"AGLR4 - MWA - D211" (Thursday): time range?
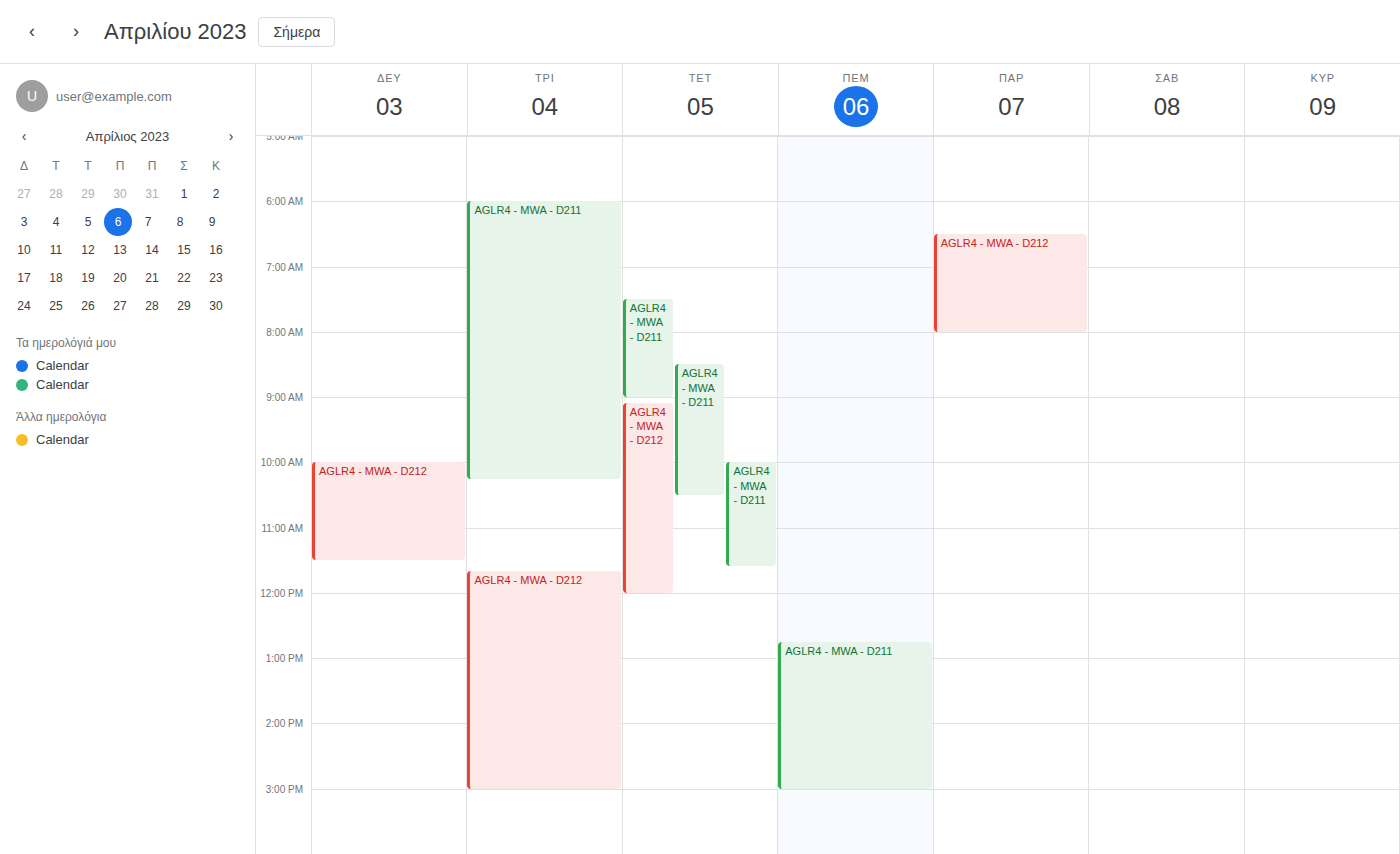
12:45 PM to 3:00 PM